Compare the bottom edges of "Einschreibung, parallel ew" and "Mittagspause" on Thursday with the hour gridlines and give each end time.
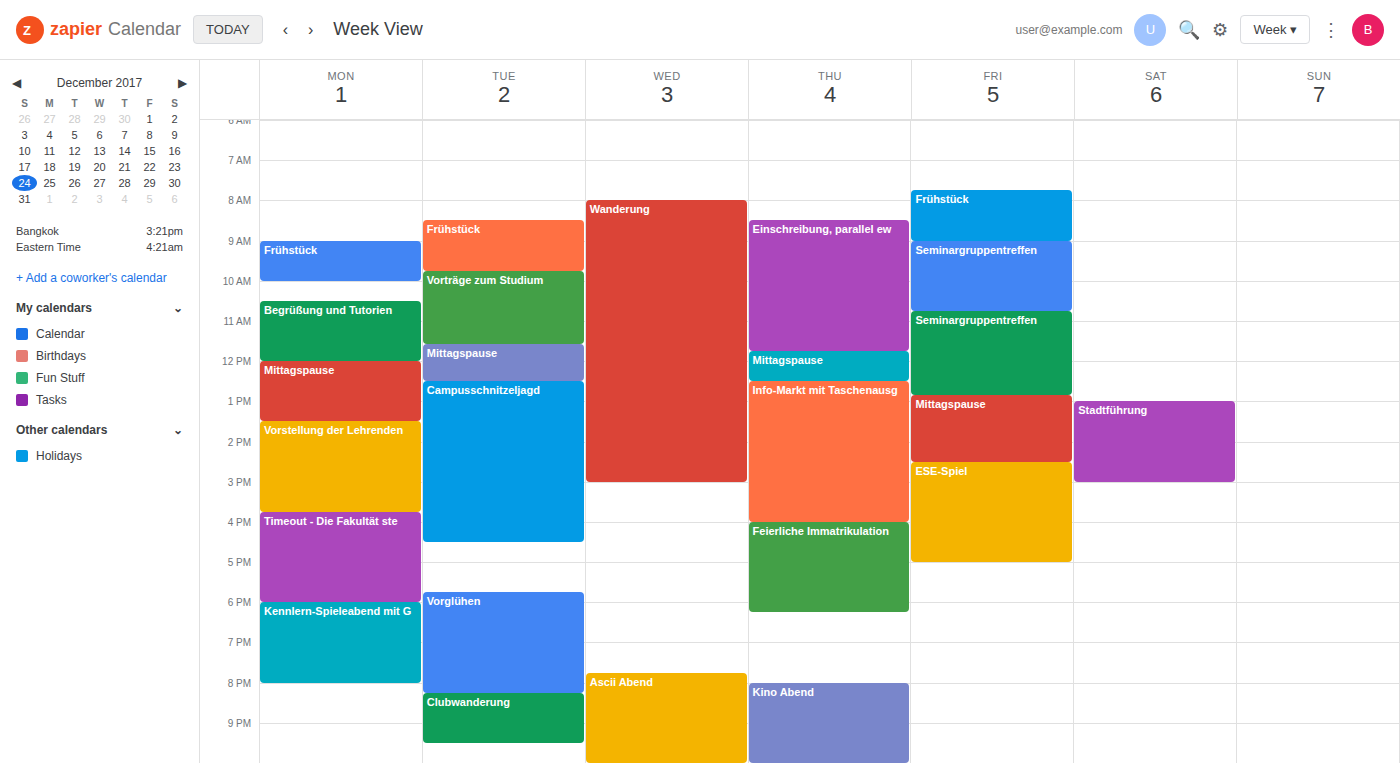
"Einschreibung, parallel ew": 11:45 AM, neither: three quarters of the way from the 11 AM line to the 12 PM line. "Mittagspause": 12:30 PM, halfway between the 12 PM and 1 PM lines.